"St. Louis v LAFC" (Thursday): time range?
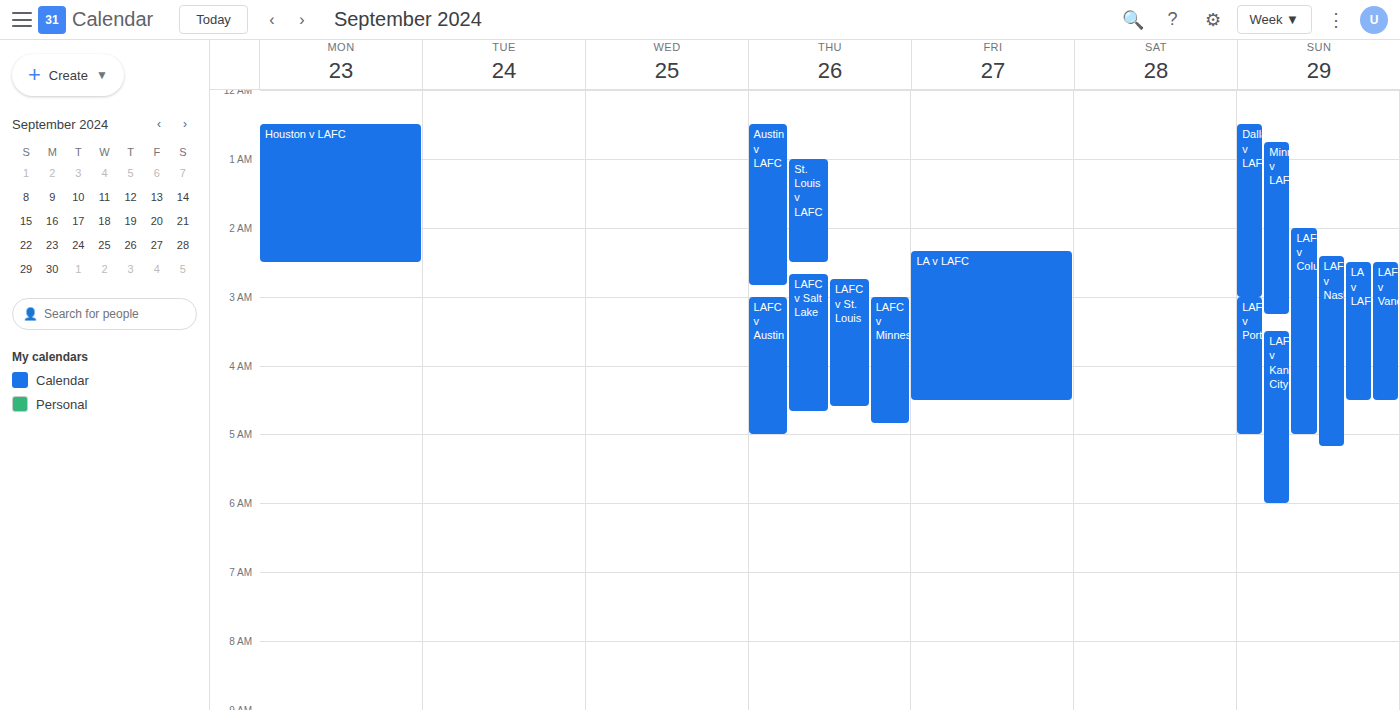
01:00 to 02:30